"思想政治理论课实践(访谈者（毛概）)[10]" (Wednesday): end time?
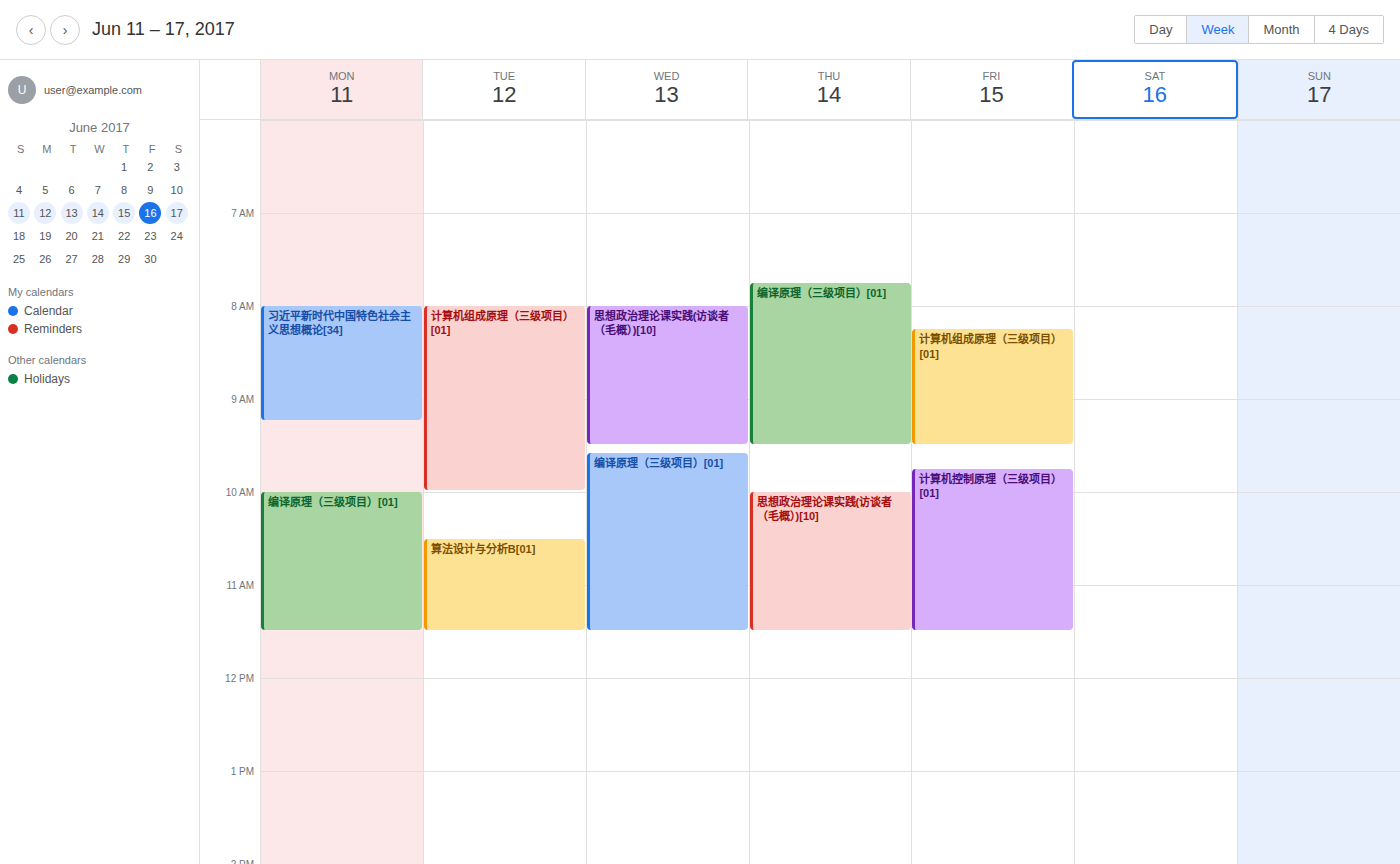
9:30 AM